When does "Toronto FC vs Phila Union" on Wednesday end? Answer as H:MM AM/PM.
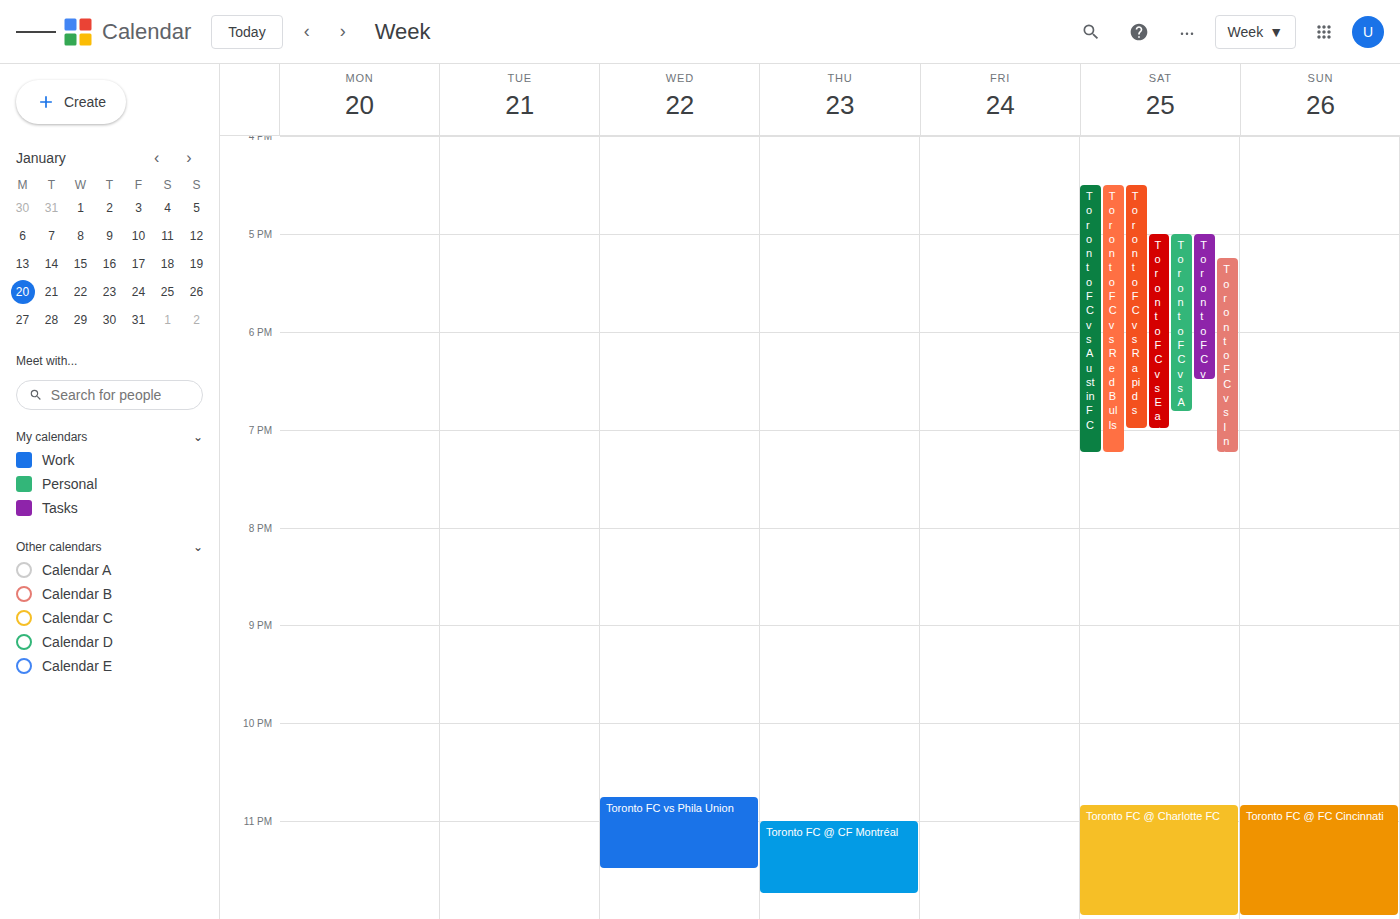
11:30 PM